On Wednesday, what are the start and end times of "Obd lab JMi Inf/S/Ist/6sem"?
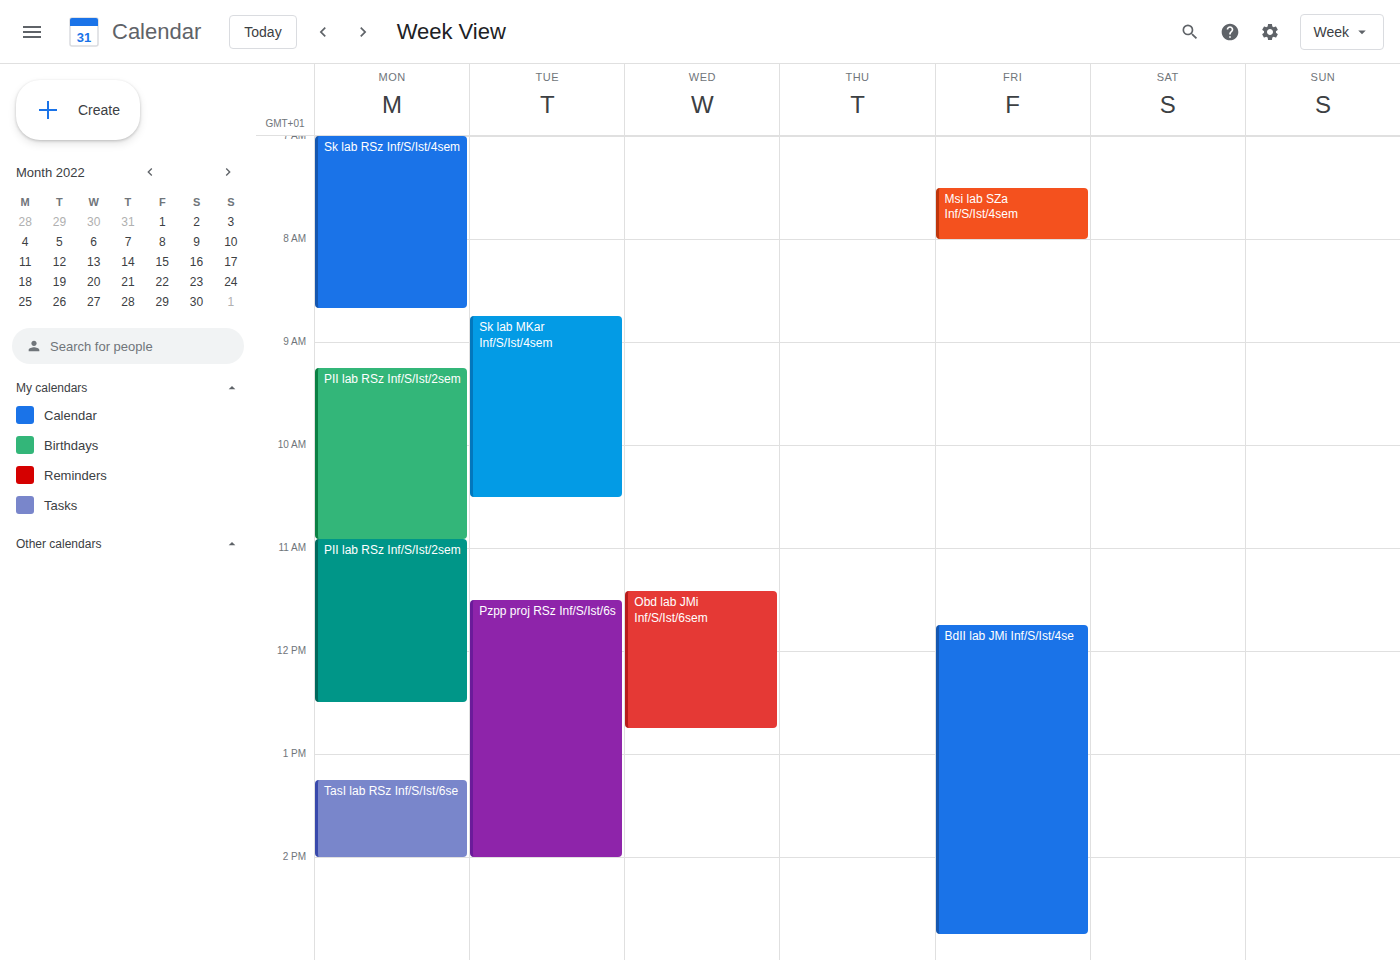
11:25 AM to 12:45 PM